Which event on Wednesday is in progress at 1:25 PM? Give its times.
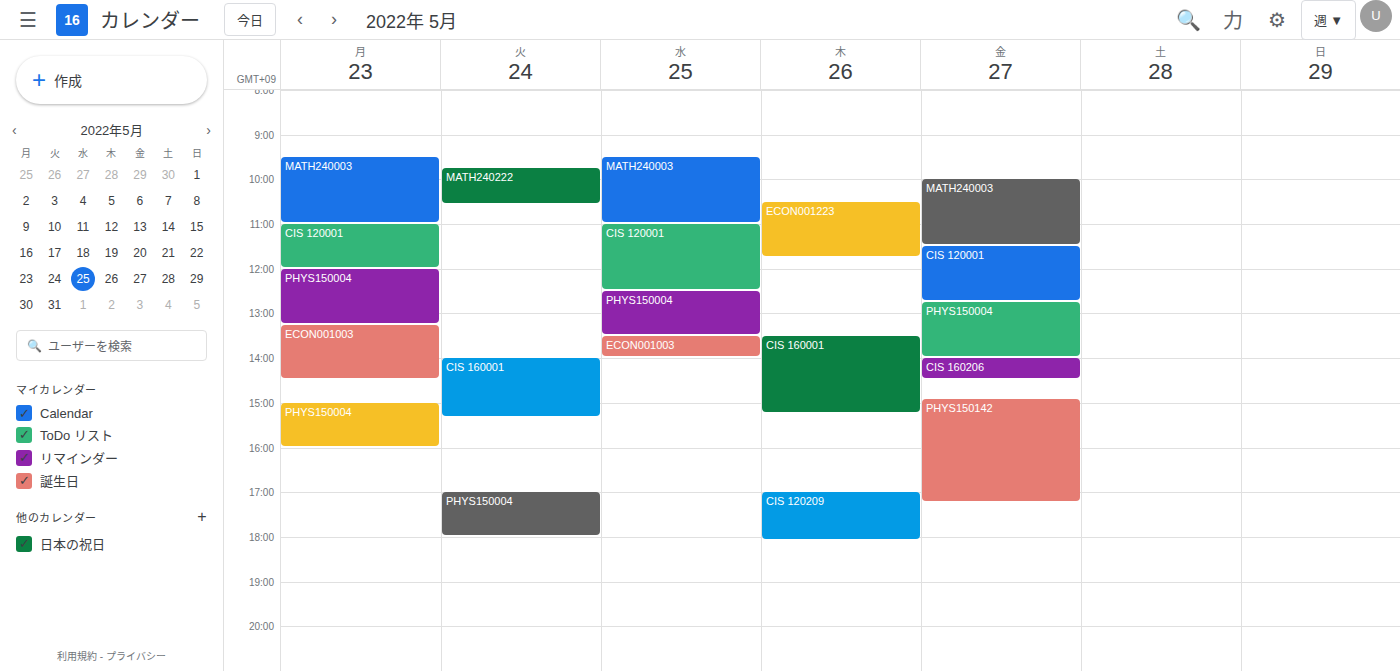
"PHYS150004", 12:30 PM to 1:30 PM